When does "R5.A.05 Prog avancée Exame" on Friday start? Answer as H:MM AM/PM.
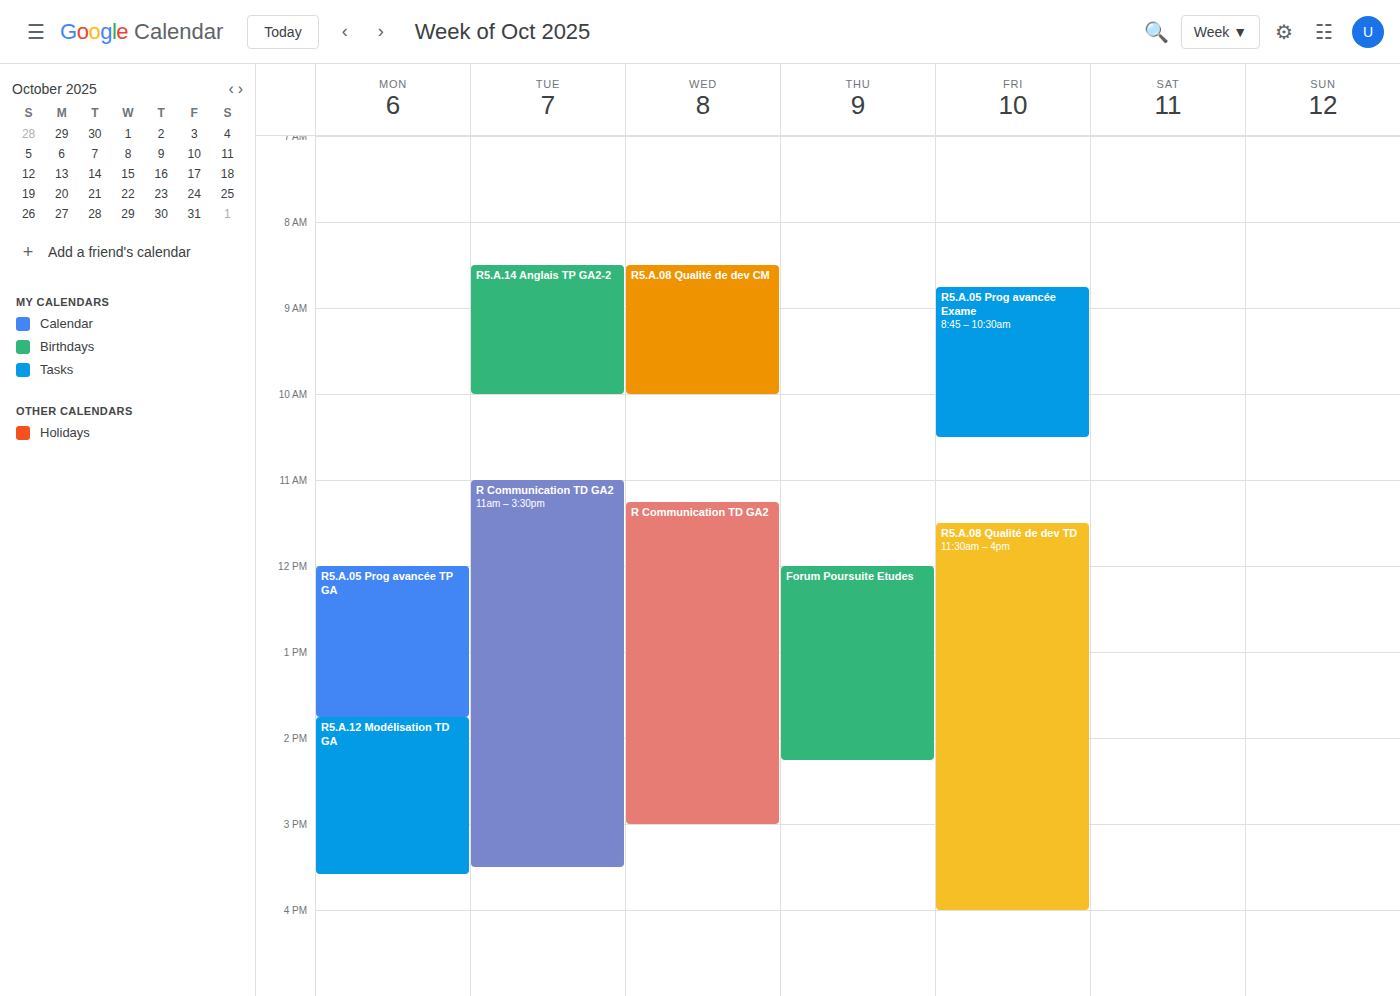
8:45 AM